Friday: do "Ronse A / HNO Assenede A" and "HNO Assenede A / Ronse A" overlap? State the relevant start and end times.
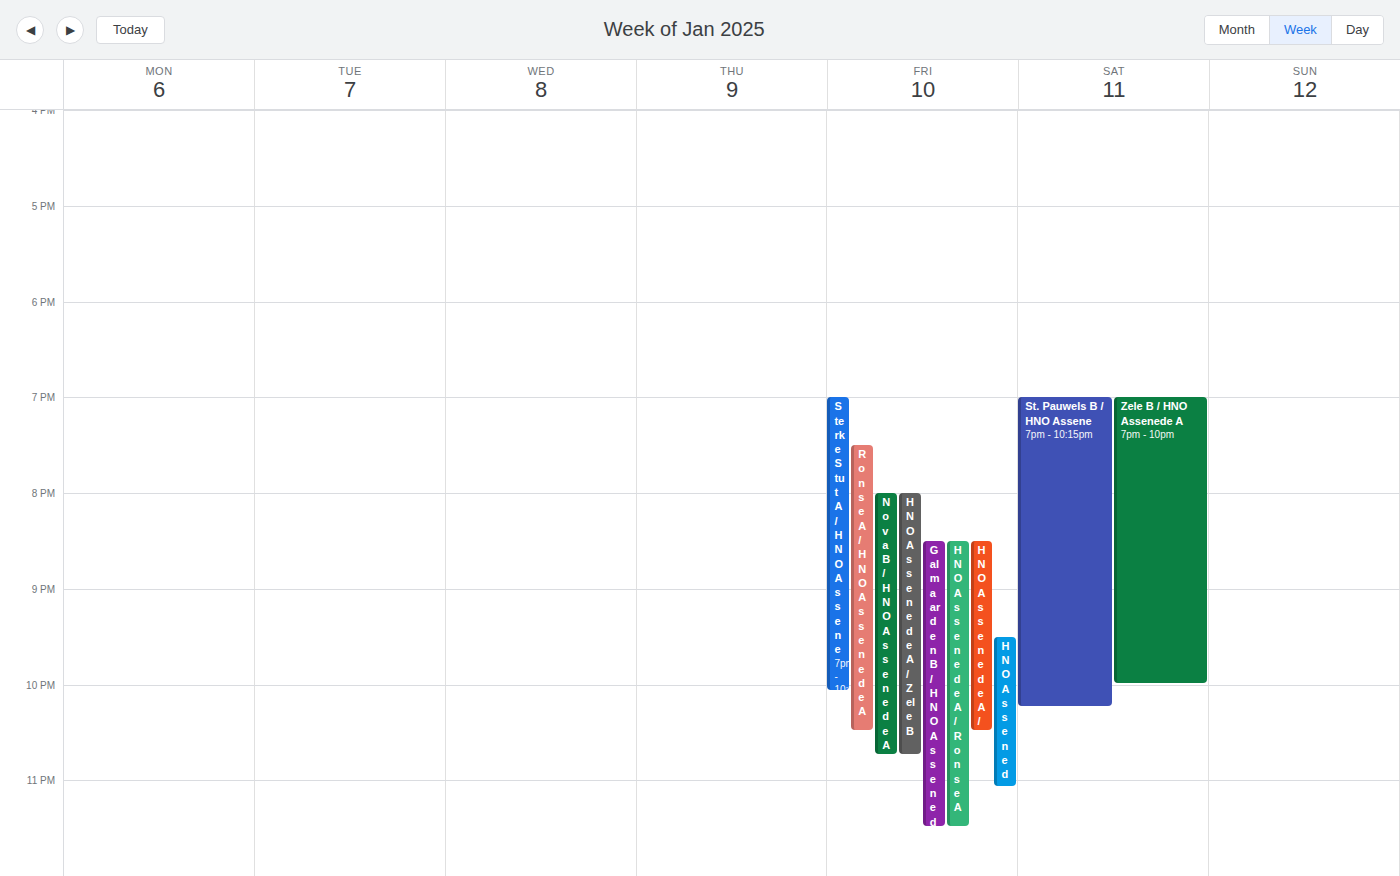
"HNO Assenede A / Ronse A" starts at 8:30 PM, before "Ronse A / HNO Assenede A" ends at 10:30 PM -- they overlap.